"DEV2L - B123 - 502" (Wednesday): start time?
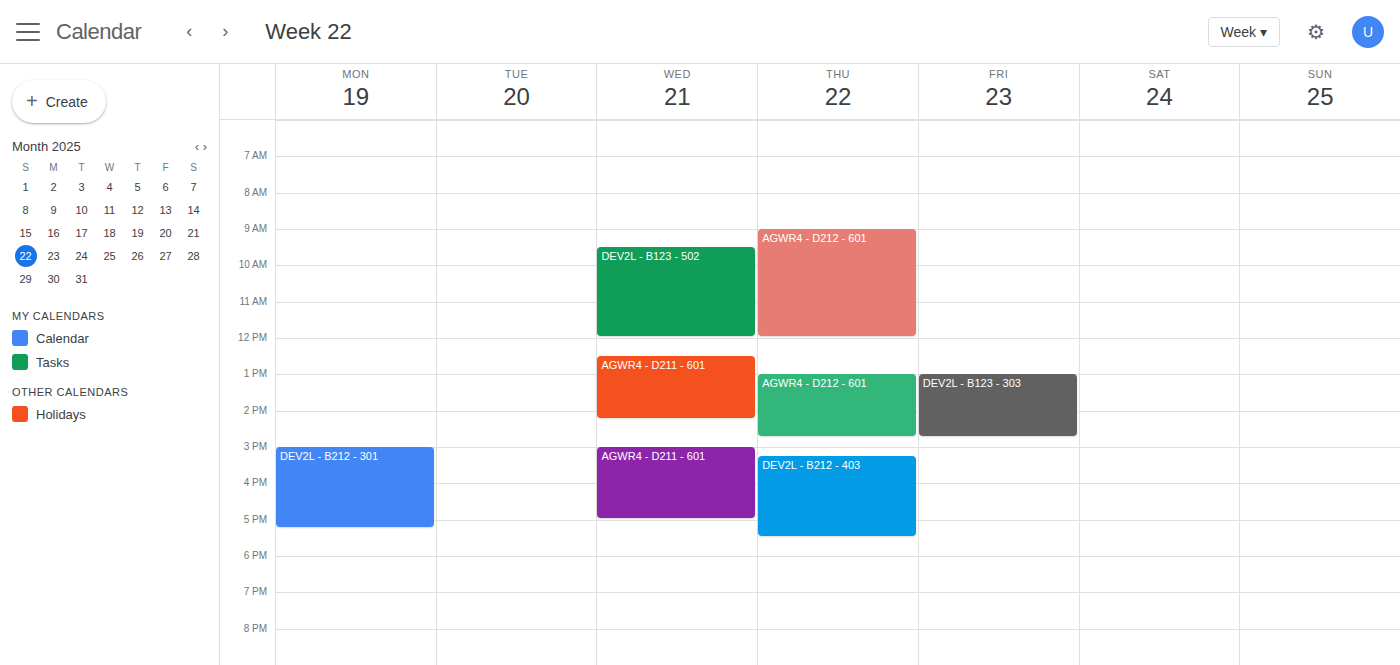
09:30